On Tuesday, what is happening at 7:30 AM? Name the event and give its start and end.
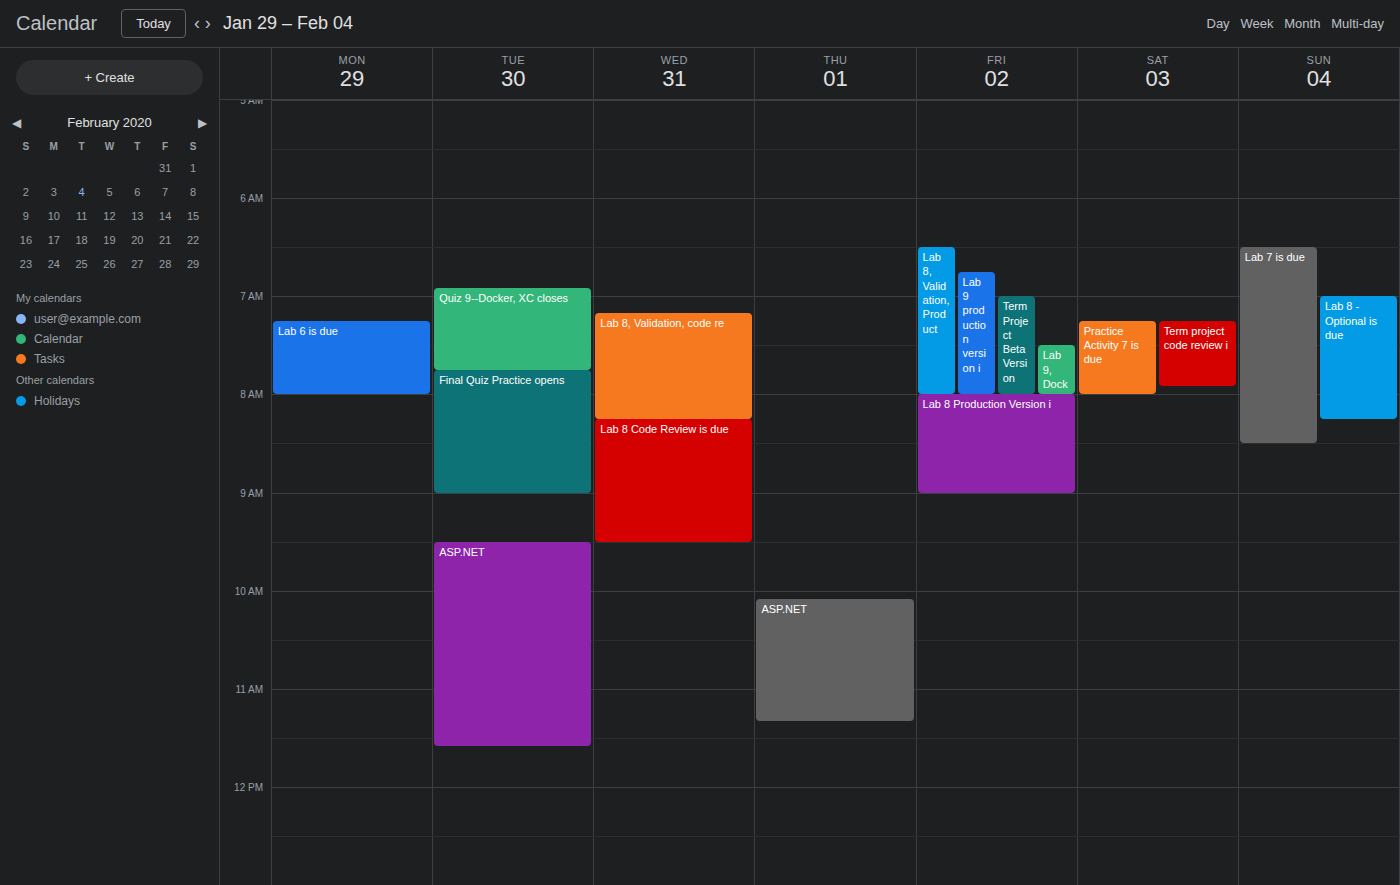
"Quiz 9--Docker, XC closes", 6:55 AM to 7:45 AM